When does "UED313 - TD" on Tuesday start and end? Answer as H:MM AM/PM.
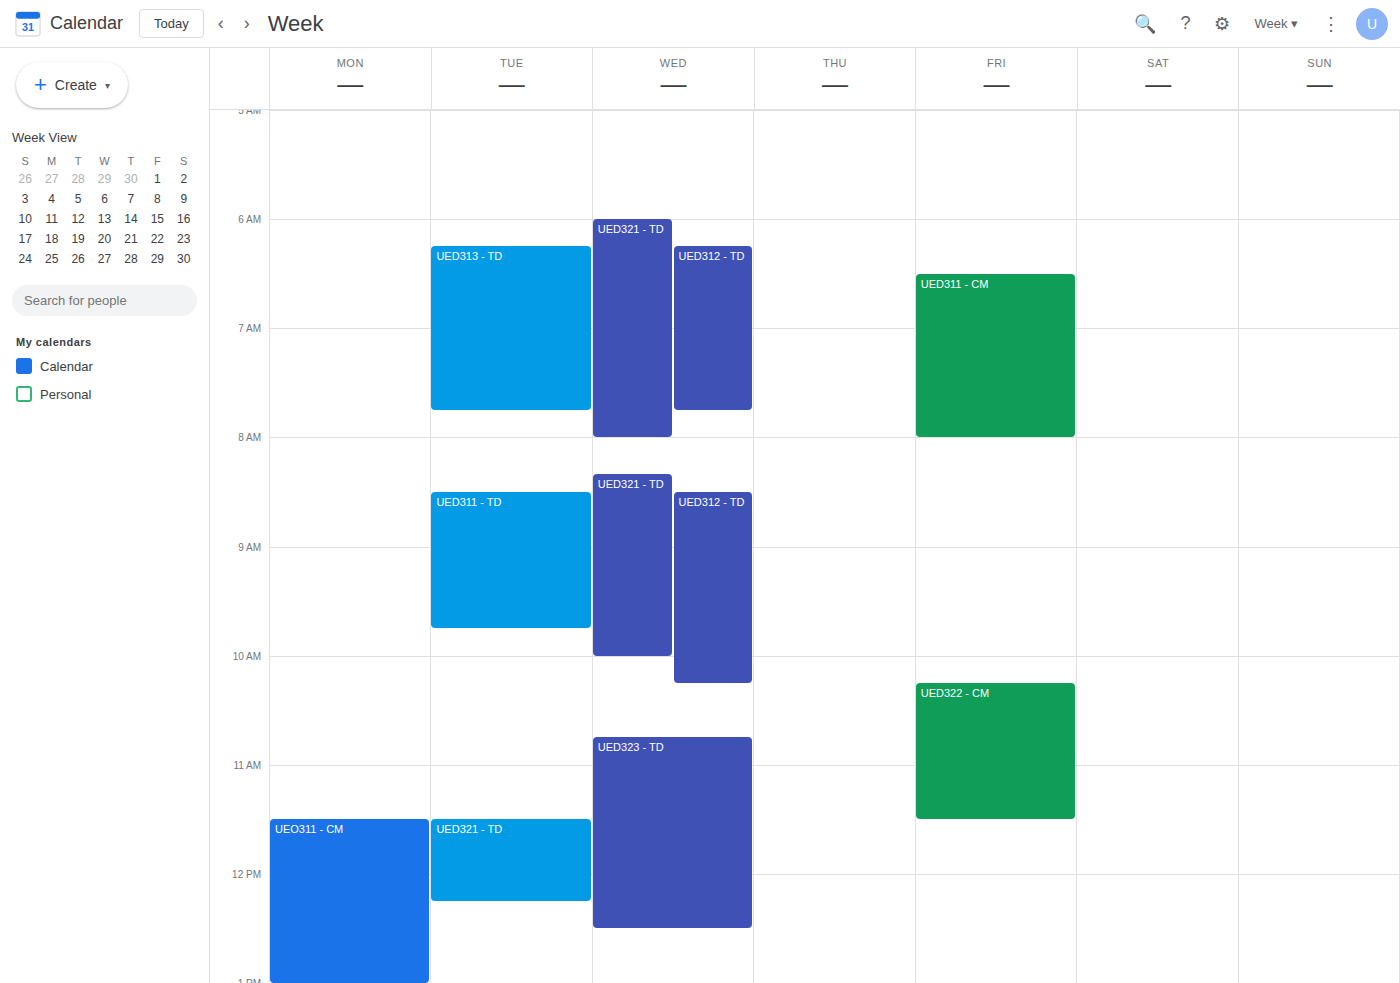
6:15 AM to 7:45 AM